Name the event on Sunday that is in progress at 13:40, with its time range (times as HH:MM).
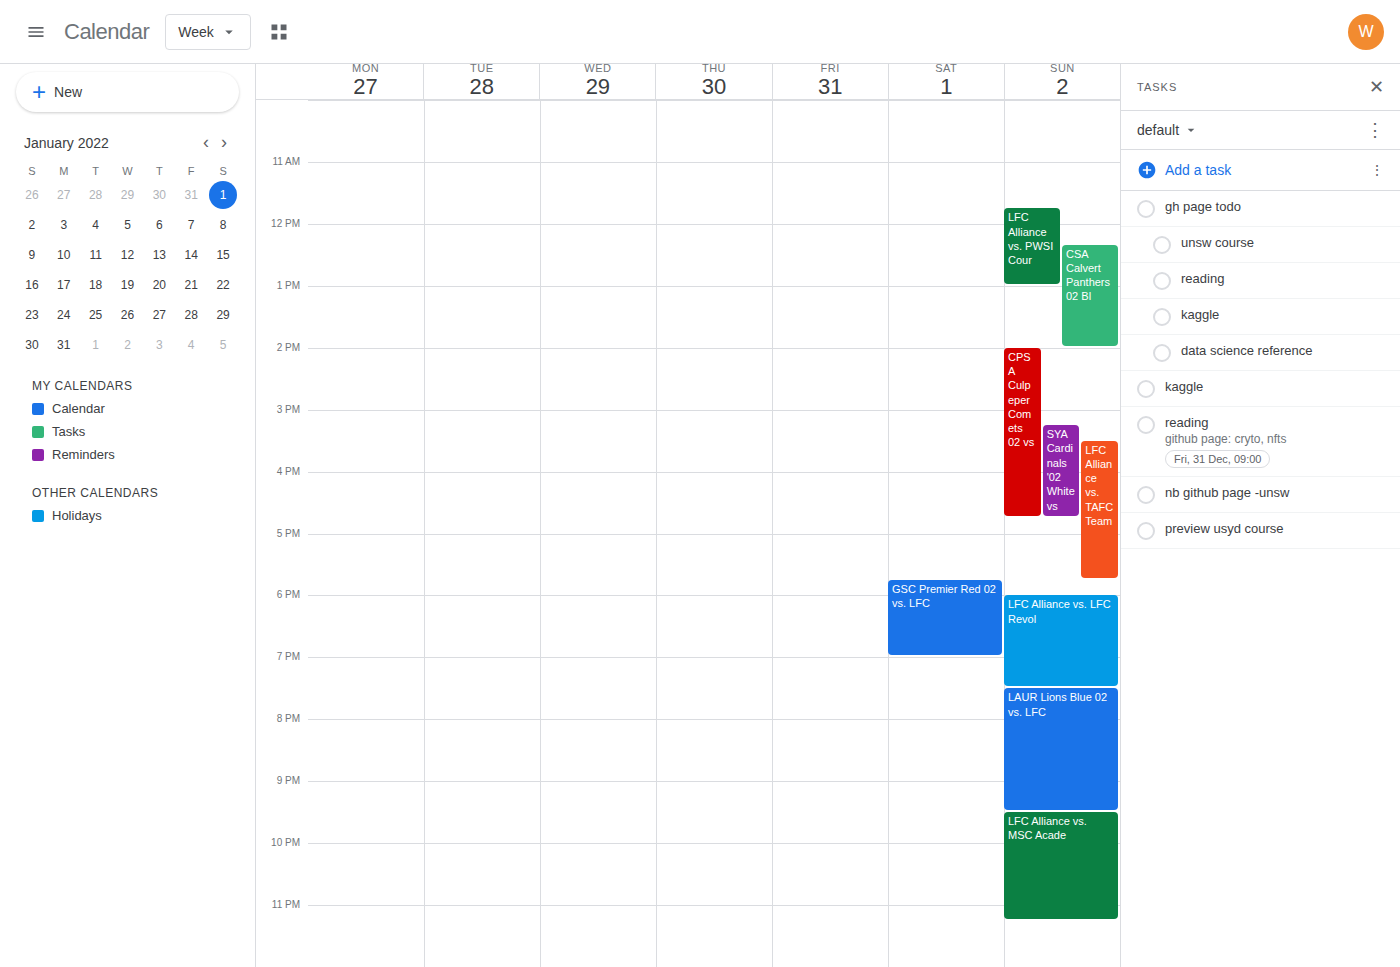
"CSA Calvert Panthers 02 Bl", 12:20 to 14:00